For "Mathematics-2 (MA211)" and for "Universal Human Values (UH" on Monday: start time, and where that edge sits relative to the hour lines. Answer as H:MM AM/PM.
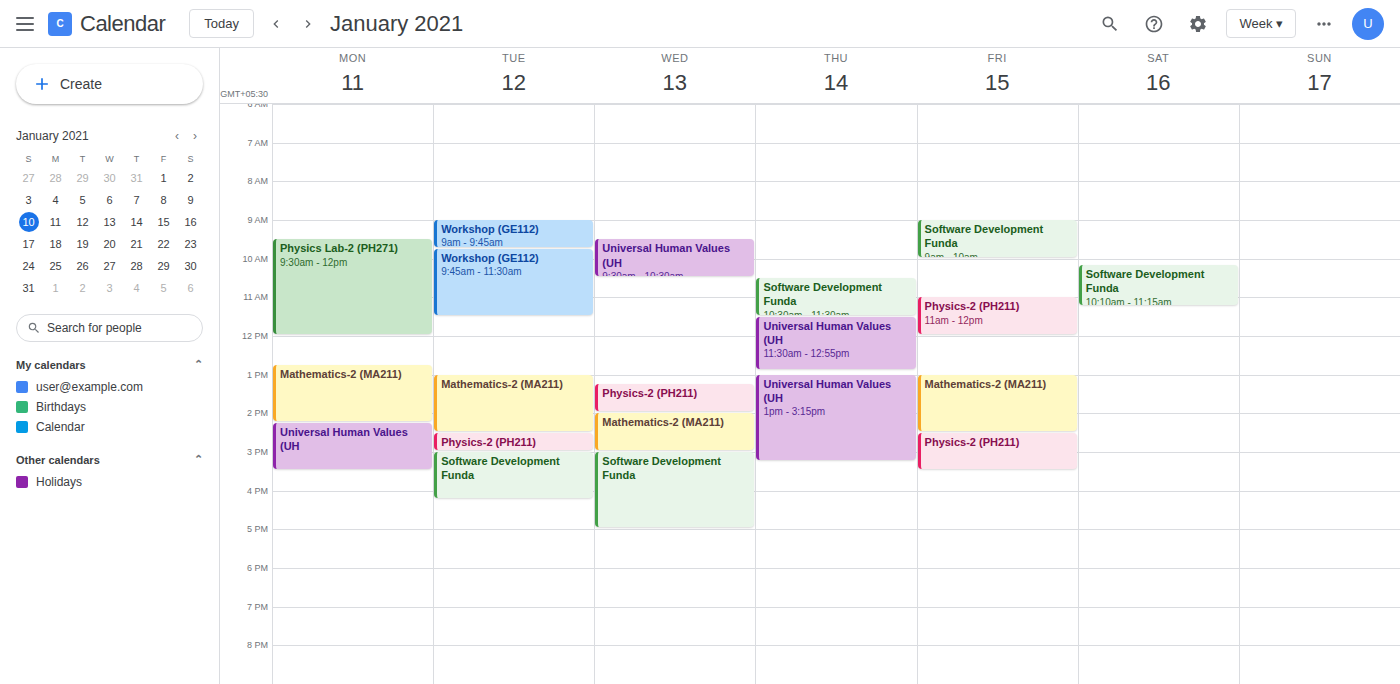
"Mathematics-2 (MA211)": 12:45 PM, neither: three quarters of the way from the 12 PM line to the 1 PM line. "Universal Human Values (UH": 2:15 PM, neither: a quarter of the way from the 2 PM line to the 3 PM line.